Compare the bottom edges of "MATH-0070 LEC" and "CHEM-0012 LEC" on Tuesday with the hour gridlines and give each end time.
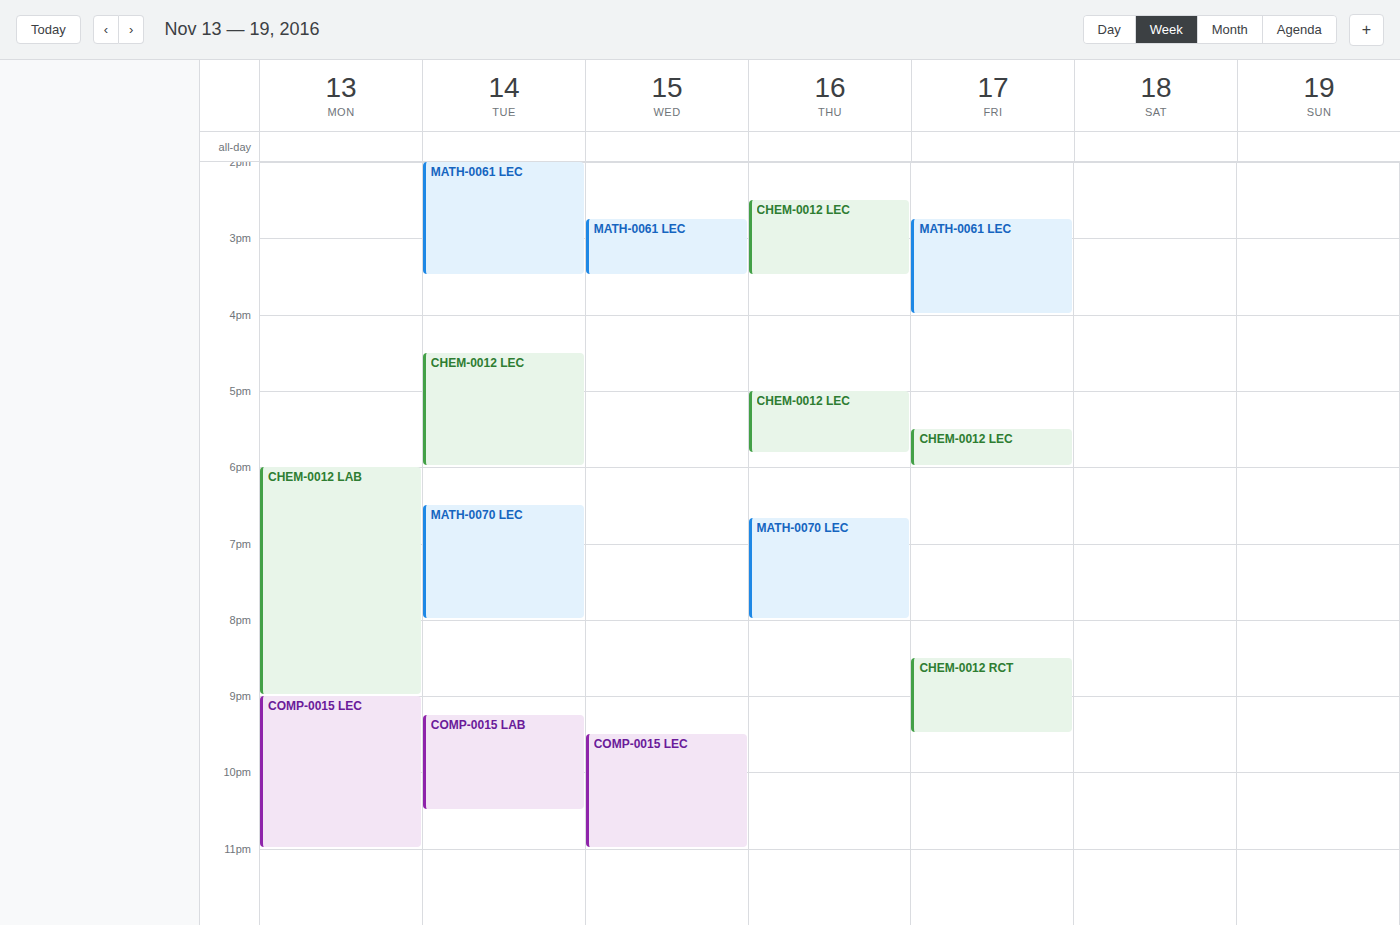
"MATH-0070 LEC": 8:00 PM, exactly on the 8 PM line. "CHEM-0012 LEC": 6:00 PM, exactly on the 6 PM line.